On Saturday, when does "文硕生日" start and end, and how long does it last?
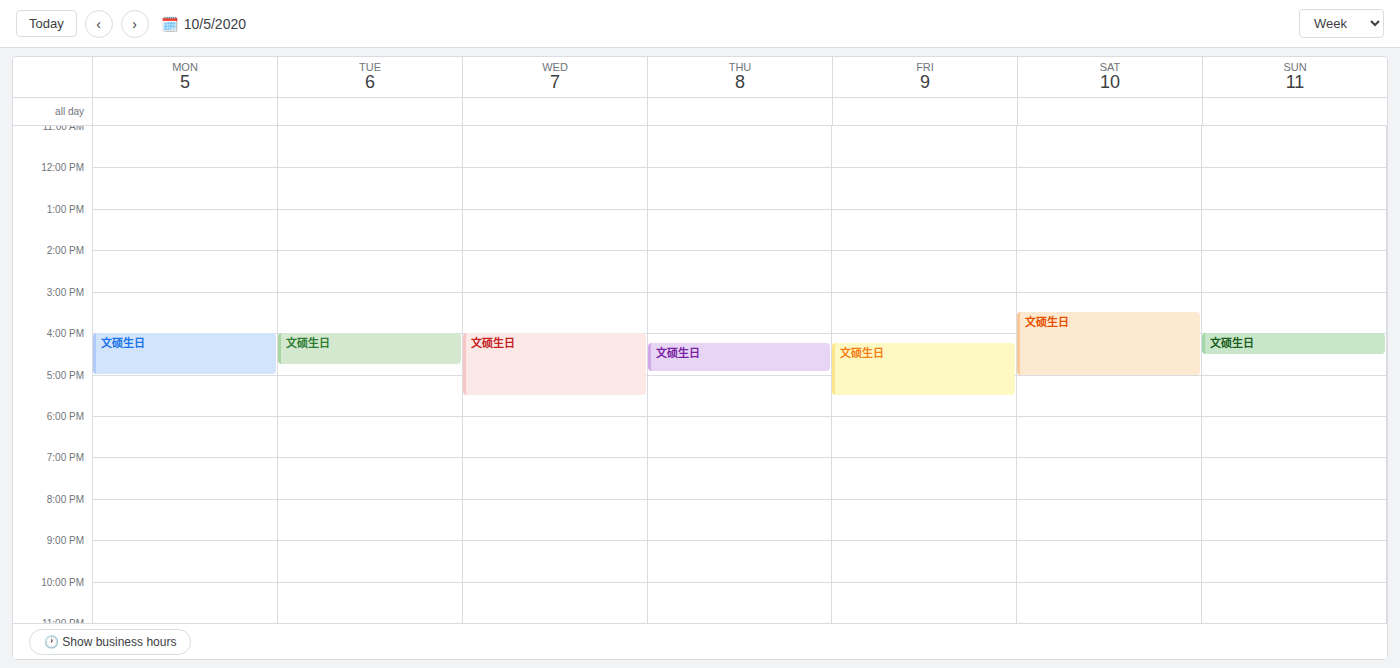
3:30 PM to 5:00 PM, 1 hour 30 minutes